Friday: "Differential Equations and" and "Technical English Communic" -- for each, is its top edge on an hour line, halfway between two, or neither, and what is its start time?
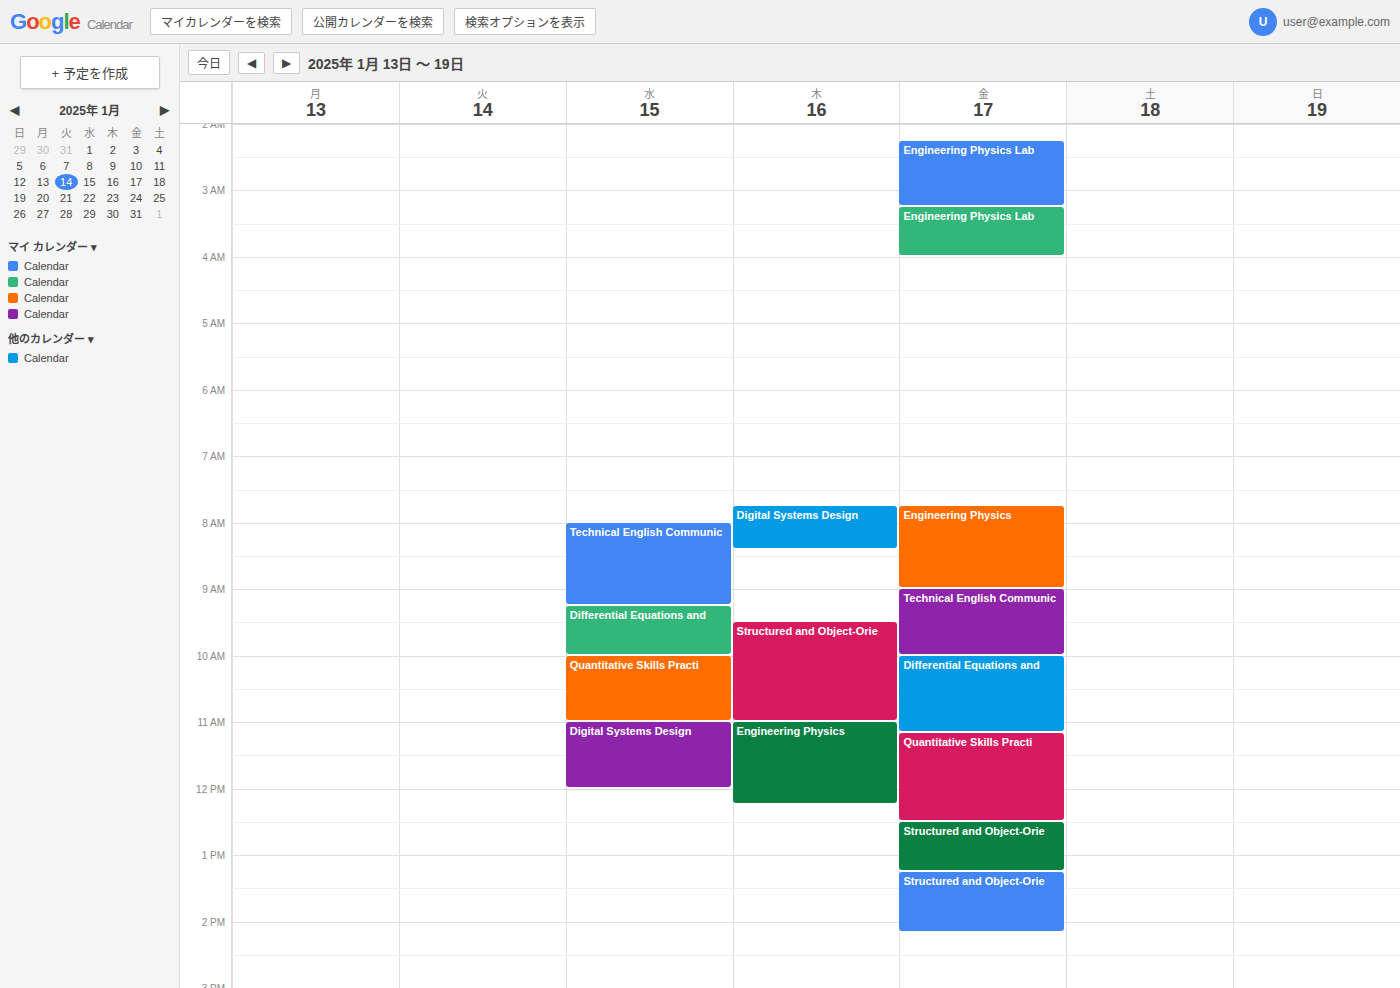
"Differential Equations and": 10:00, exactly on the 10:00 line. "Technical English Communic": 09:00, exactly on the 09:00 line.